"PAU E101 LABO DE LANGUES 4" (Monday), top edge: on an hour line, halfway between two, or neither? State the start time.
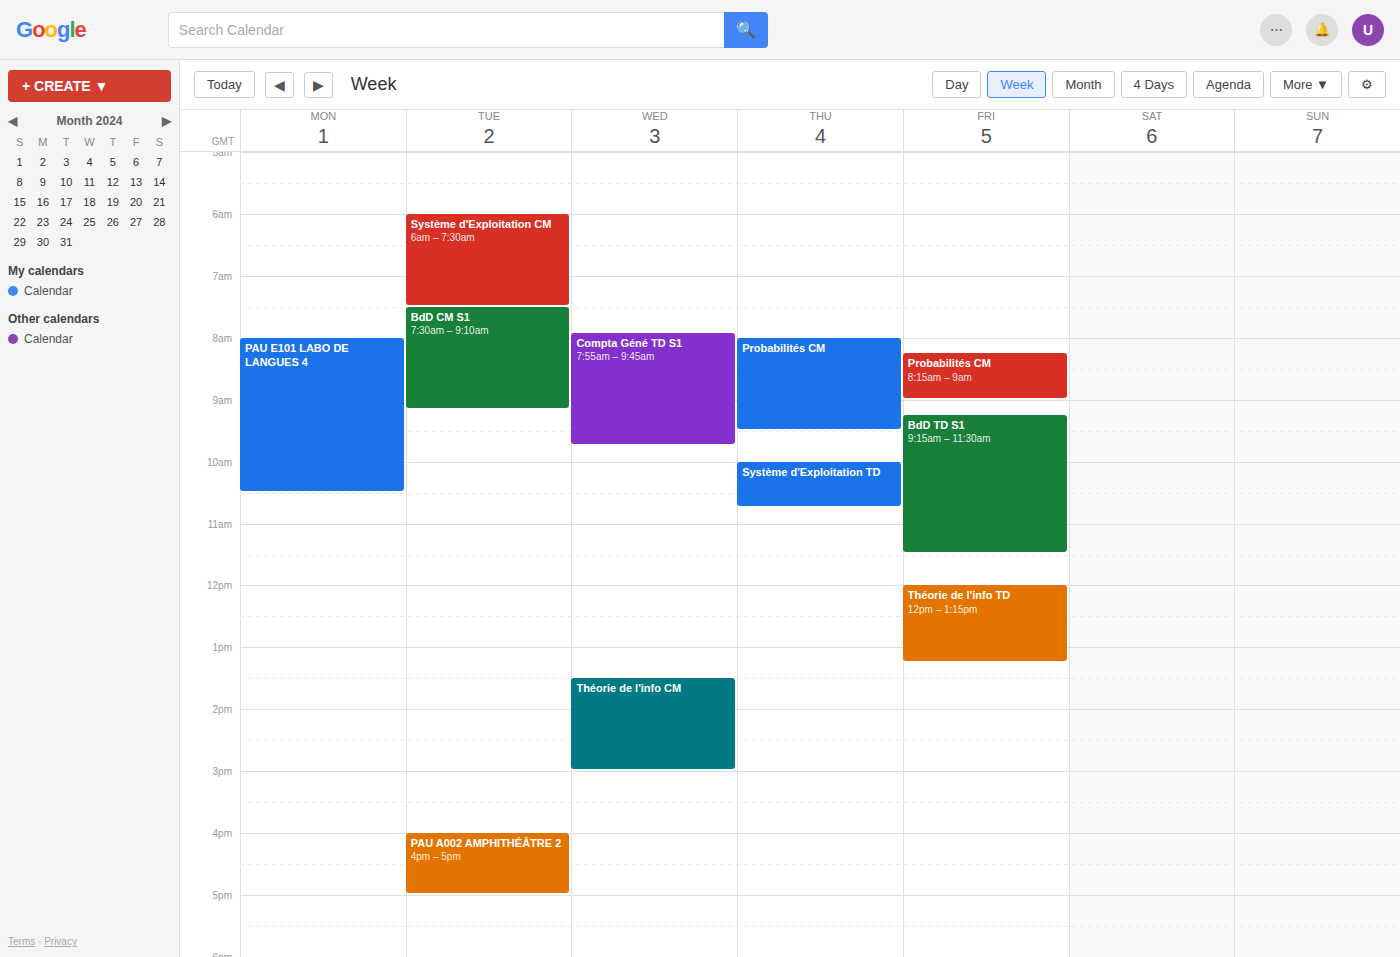
8:00 AM -- exactly on the 8 AM line.